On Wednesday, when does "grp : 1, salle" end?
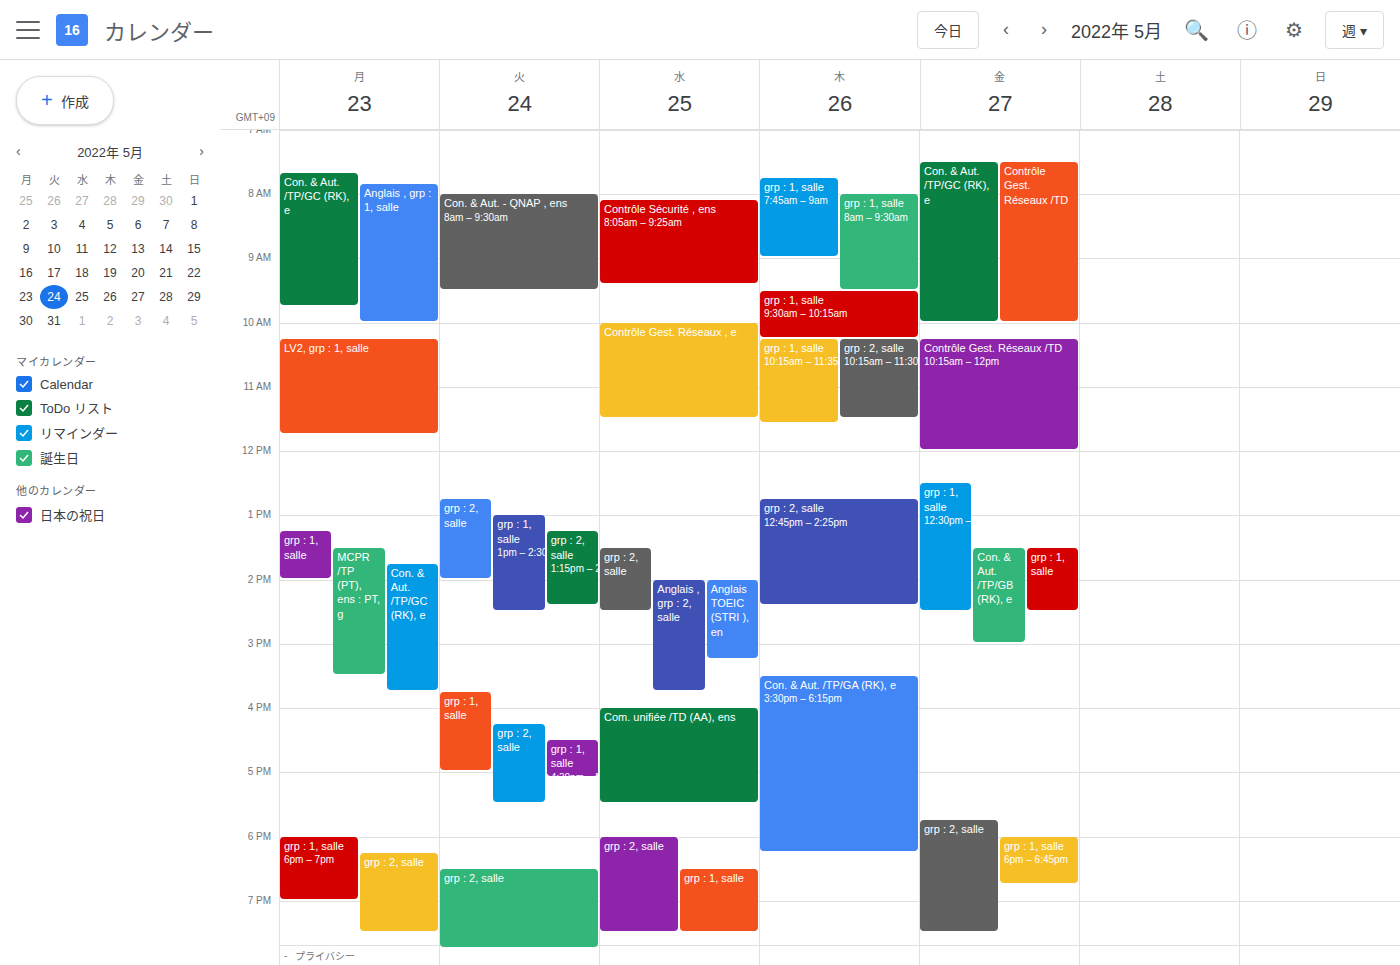
7:30 PM